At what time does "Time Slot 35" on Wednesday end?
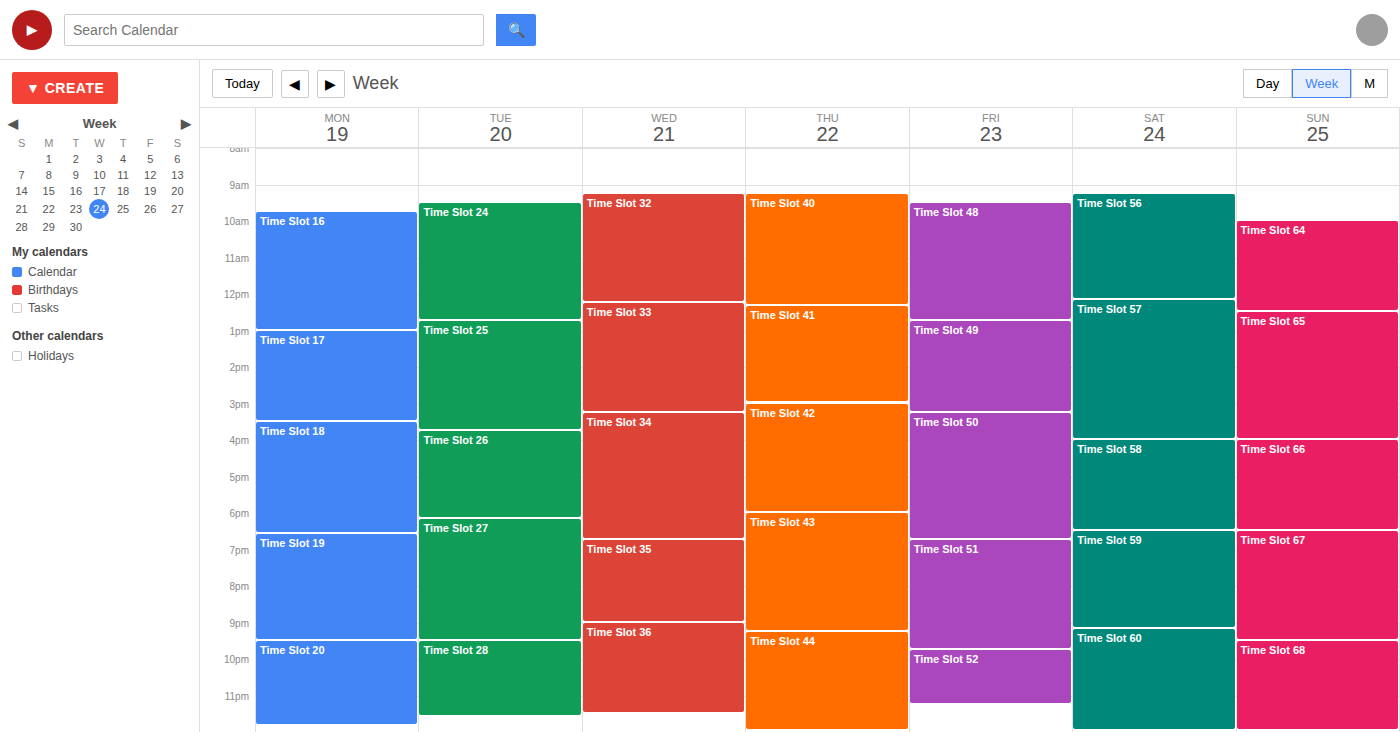
9:00 PM